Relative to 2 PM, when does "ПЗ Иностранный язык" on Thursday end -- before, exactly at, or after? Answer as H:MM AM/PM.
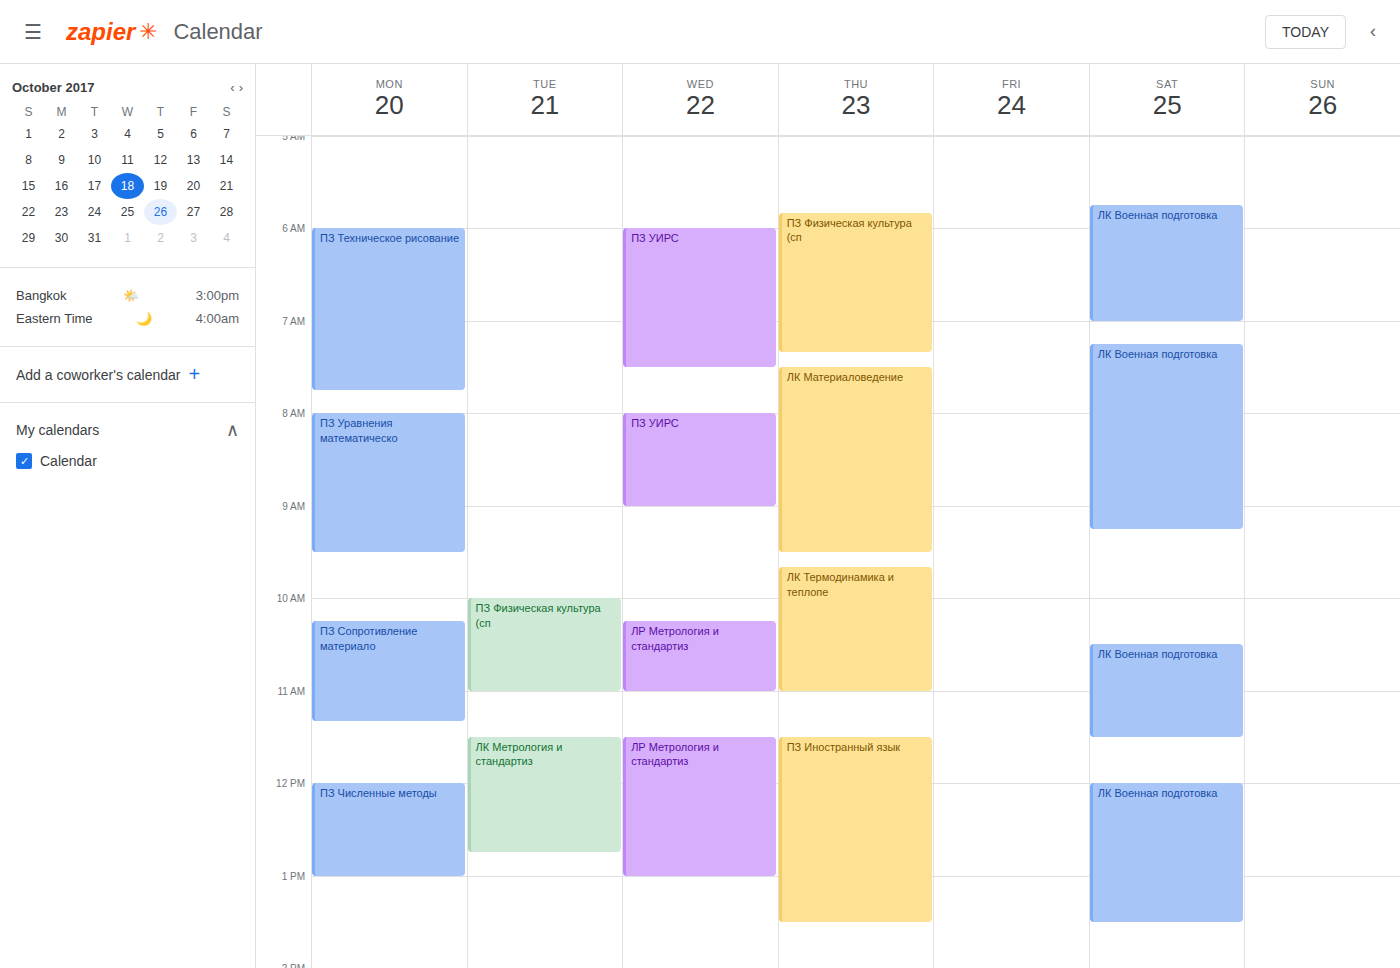
1:30 PM -- before 2 PM, 30 minutes above the 2 PM line.